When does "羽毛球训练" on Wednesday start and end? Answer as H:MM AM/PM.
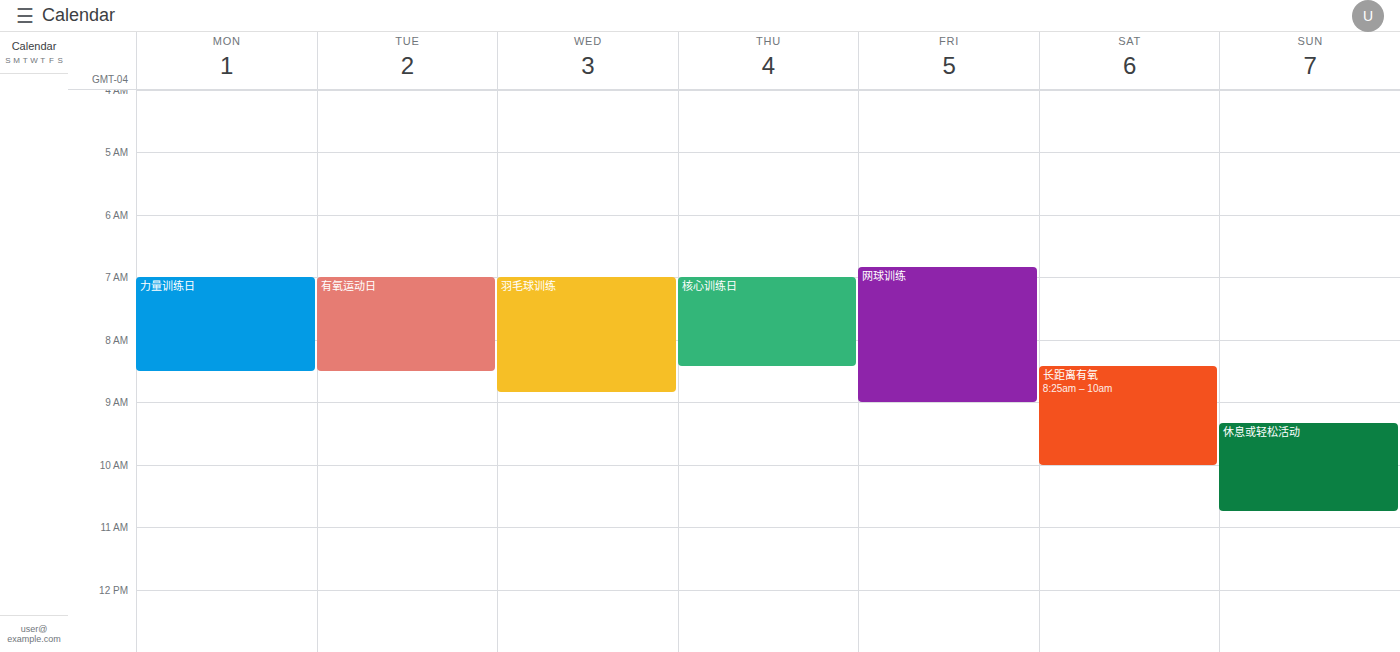
7:00 AM to 8:50 AM